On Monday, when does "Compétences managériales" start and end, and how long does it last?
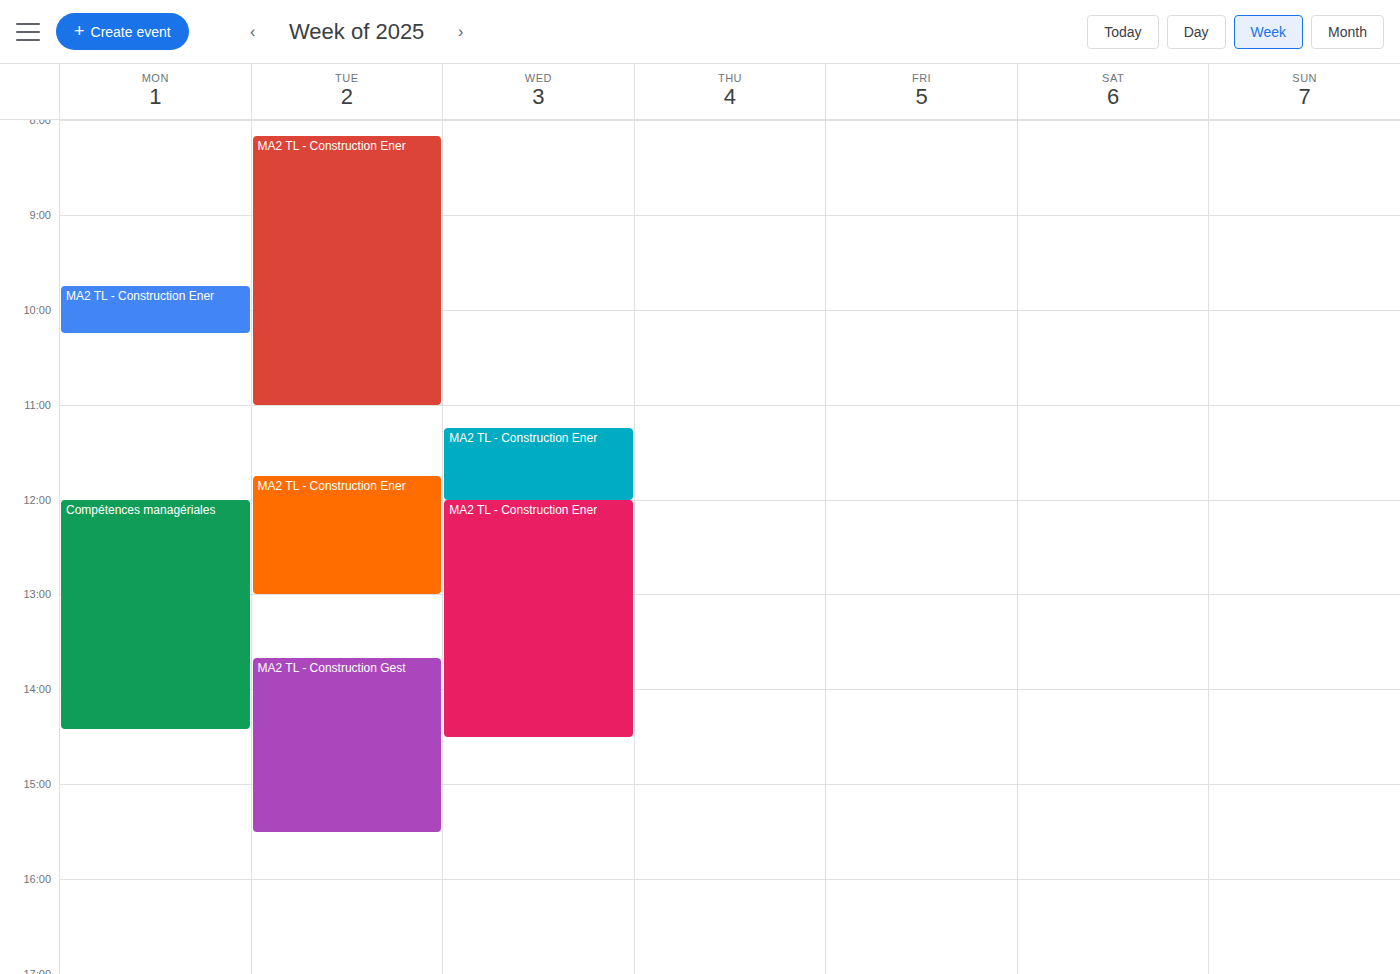
12:00 PM to 2:25 PM, 2 hours 25 minutes